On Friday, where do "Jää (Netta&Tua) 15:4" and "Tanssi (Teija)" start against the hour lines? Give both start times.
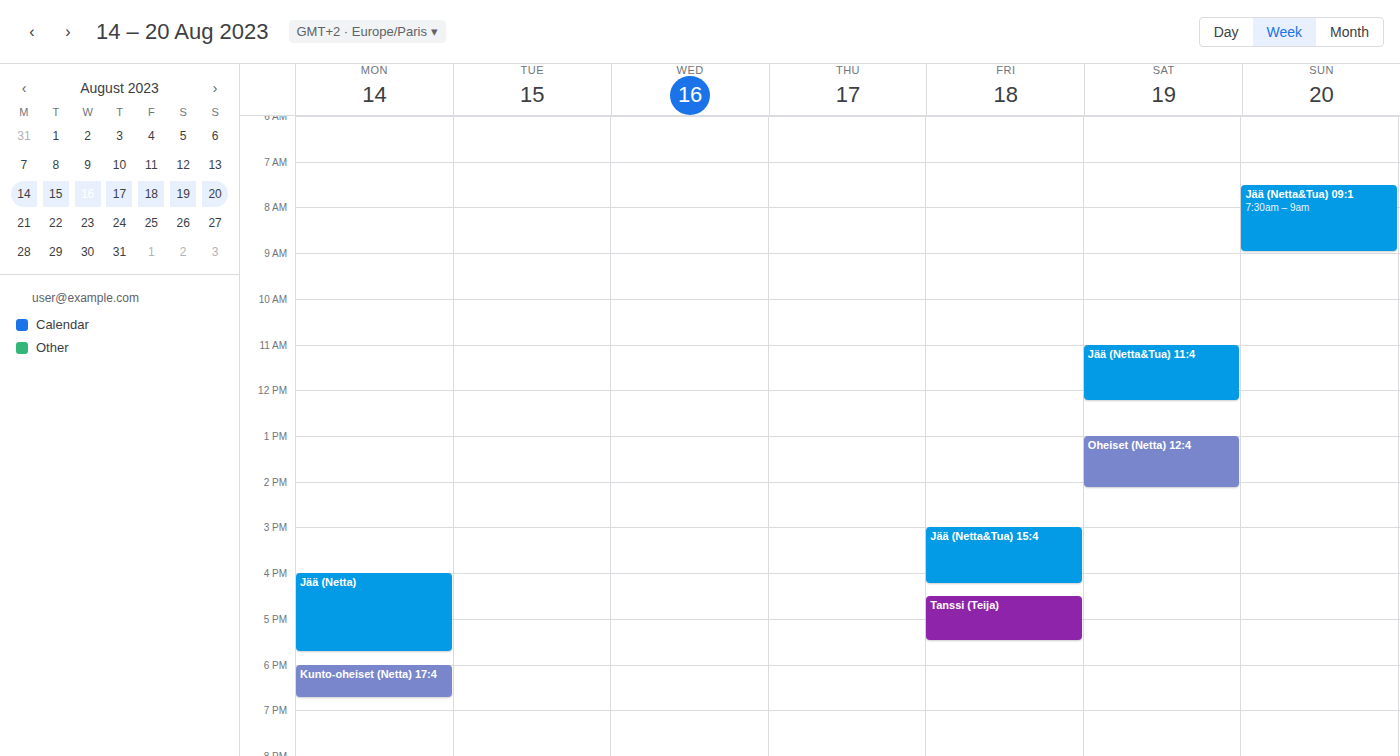
"Jää (Netta&Tua) 15:4": 3:00 PM, exactly on the 3 PM line. "Tanssi (Teija)": 4:30 PM, halfway between the 4 PM and 5 PM lines.